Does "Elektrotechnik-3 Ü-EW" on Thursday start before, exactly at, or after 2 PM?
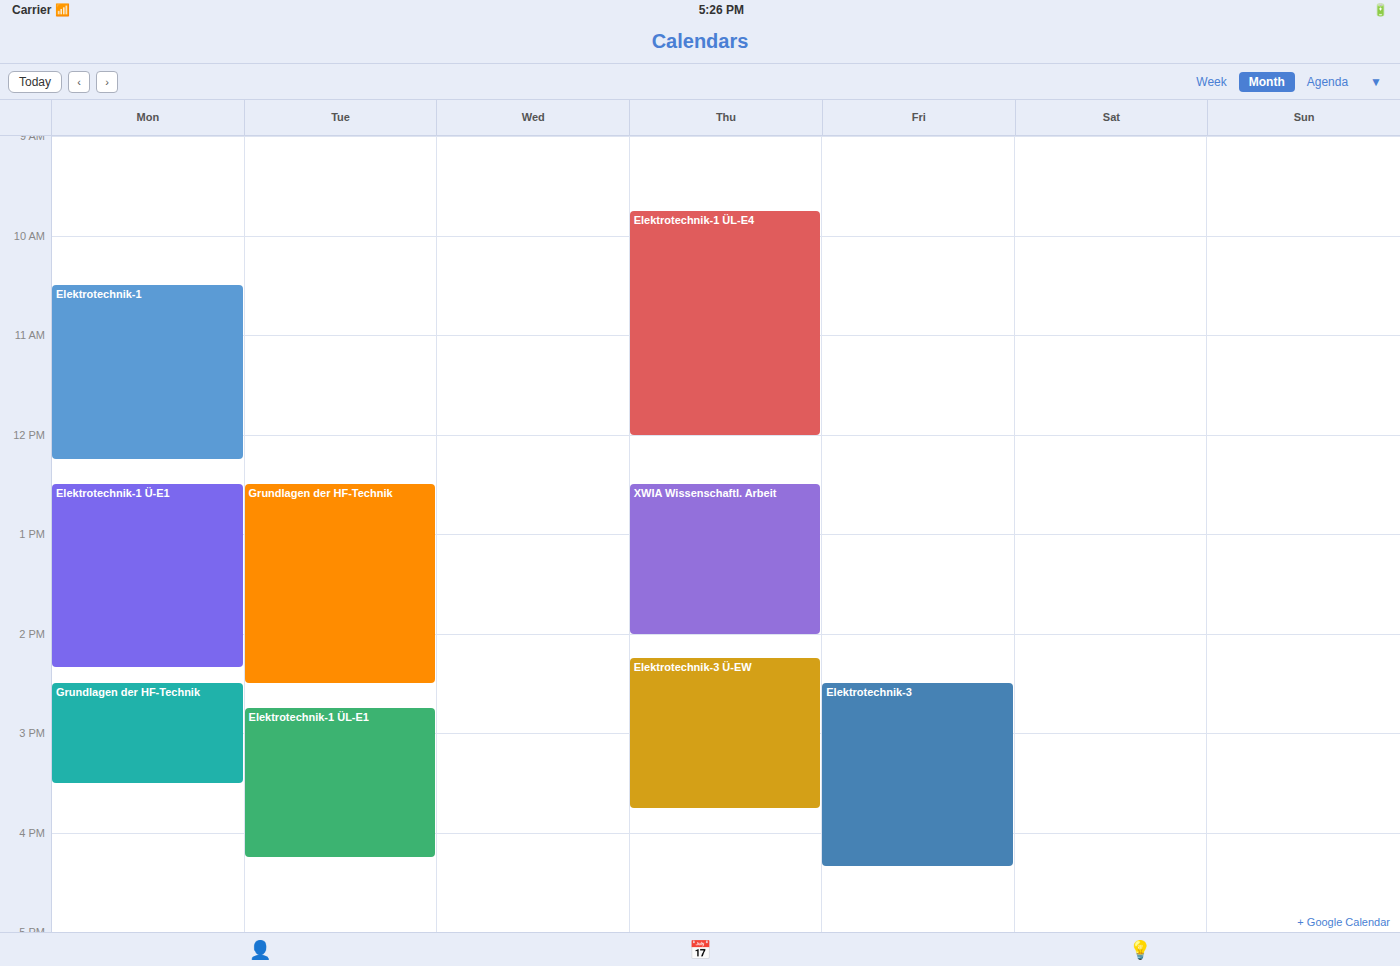
2:15 PM -- after 2 PM, 15 minutes below the 2 PM line.